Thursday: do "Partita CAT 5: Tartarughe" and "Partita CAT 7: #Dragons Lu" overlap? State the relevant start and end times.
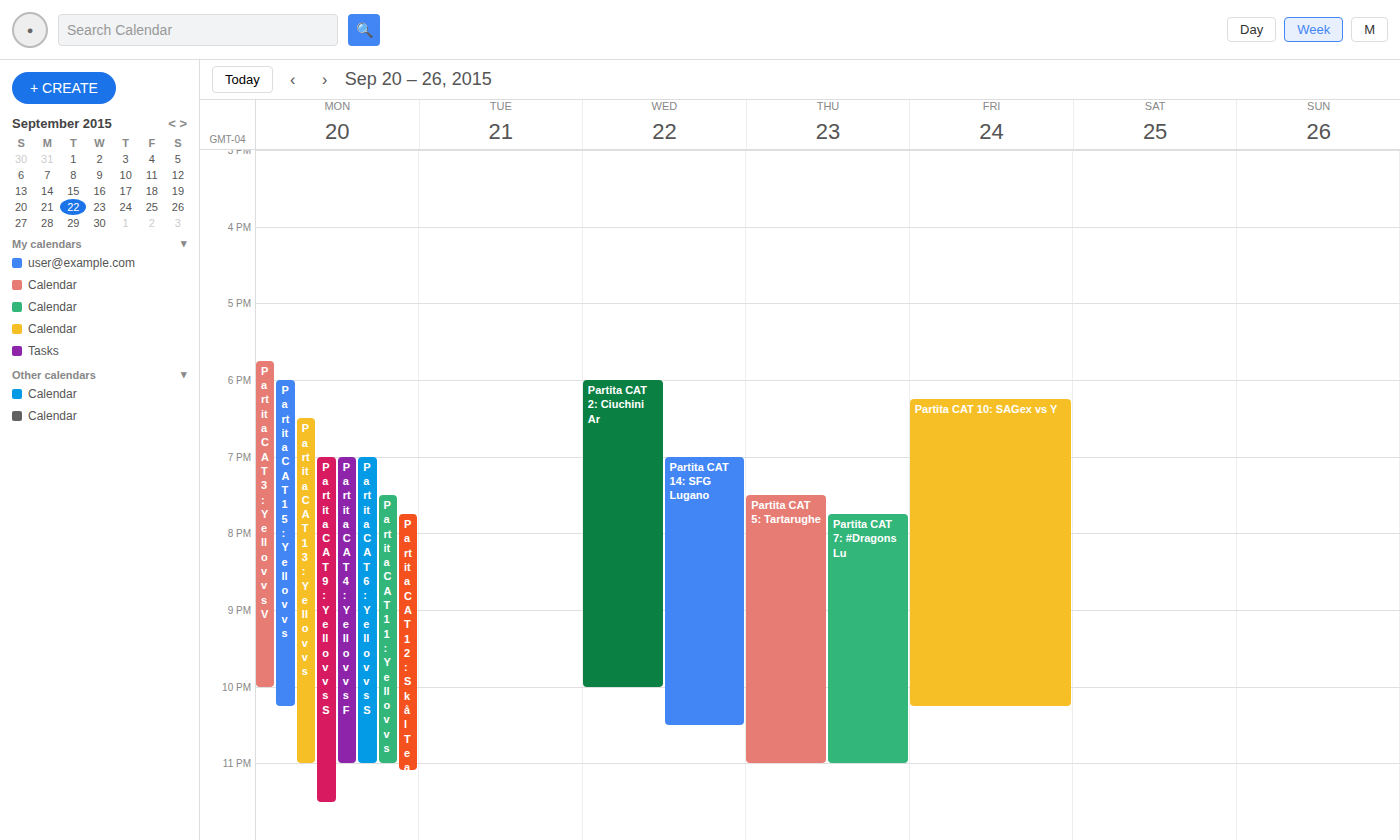
"Partita CAT 7: #Dragons Lu" starts at 7:45 PM, before "Partita CAT 5: Tartarughe" ends at 11:00 PM -- they overlap.